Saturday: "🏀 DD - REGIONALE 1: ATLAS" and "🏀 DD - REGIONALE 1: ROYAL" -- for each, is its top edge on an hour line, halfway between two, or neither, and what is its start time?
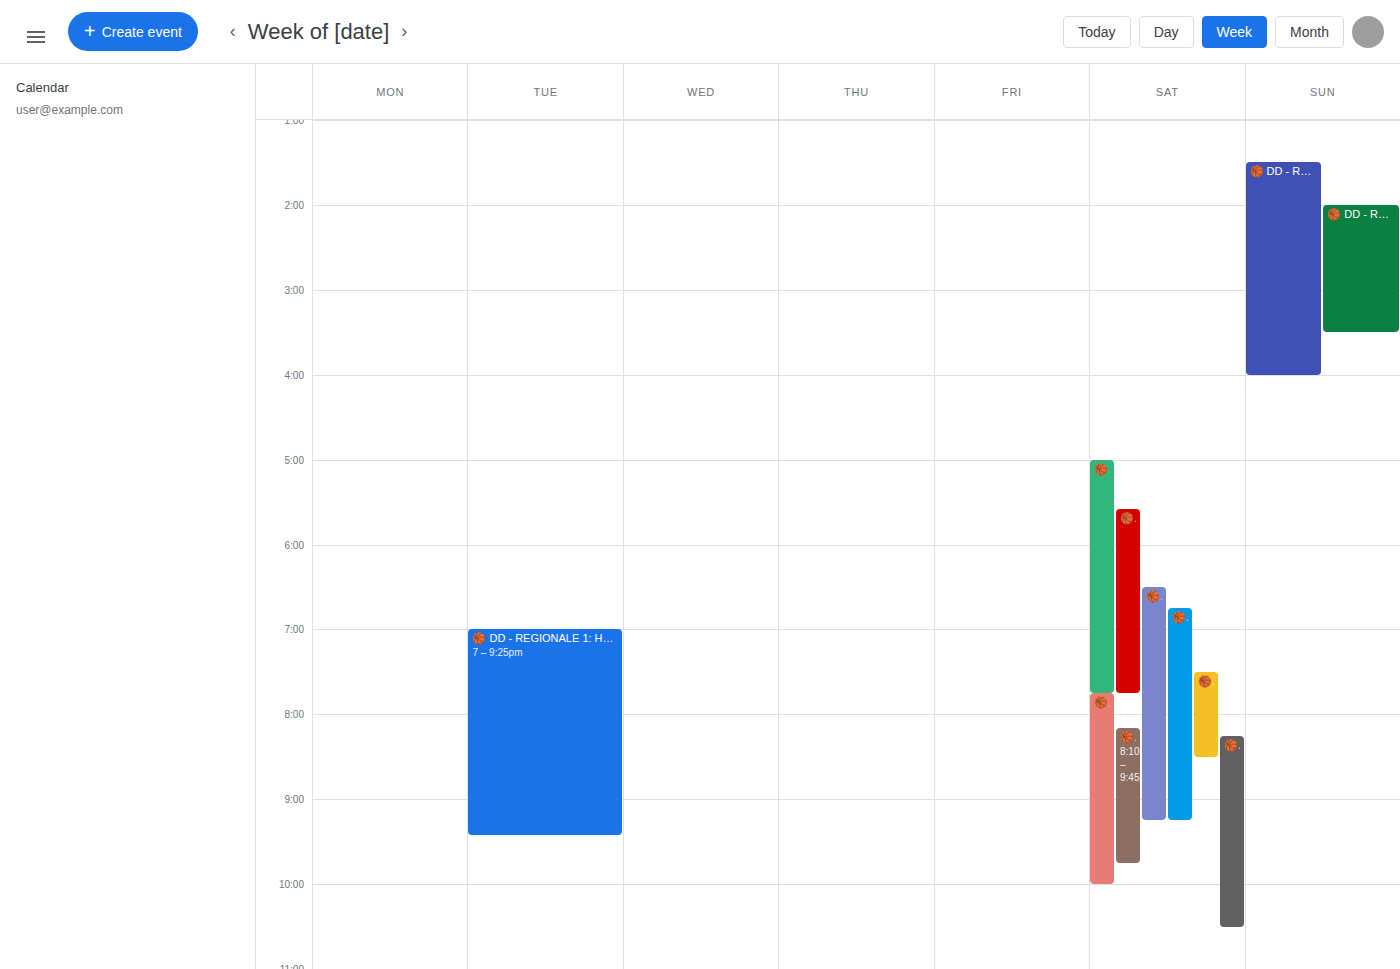
"🏀 DD - REGIONALE 1: ATLAS": 7:30 PM, halfway between the 7 PM and 8 PM lines. "🏀 DD - REGIONALE 1: ROYAL": 5:00 PM, exactly on the 5 PM line.